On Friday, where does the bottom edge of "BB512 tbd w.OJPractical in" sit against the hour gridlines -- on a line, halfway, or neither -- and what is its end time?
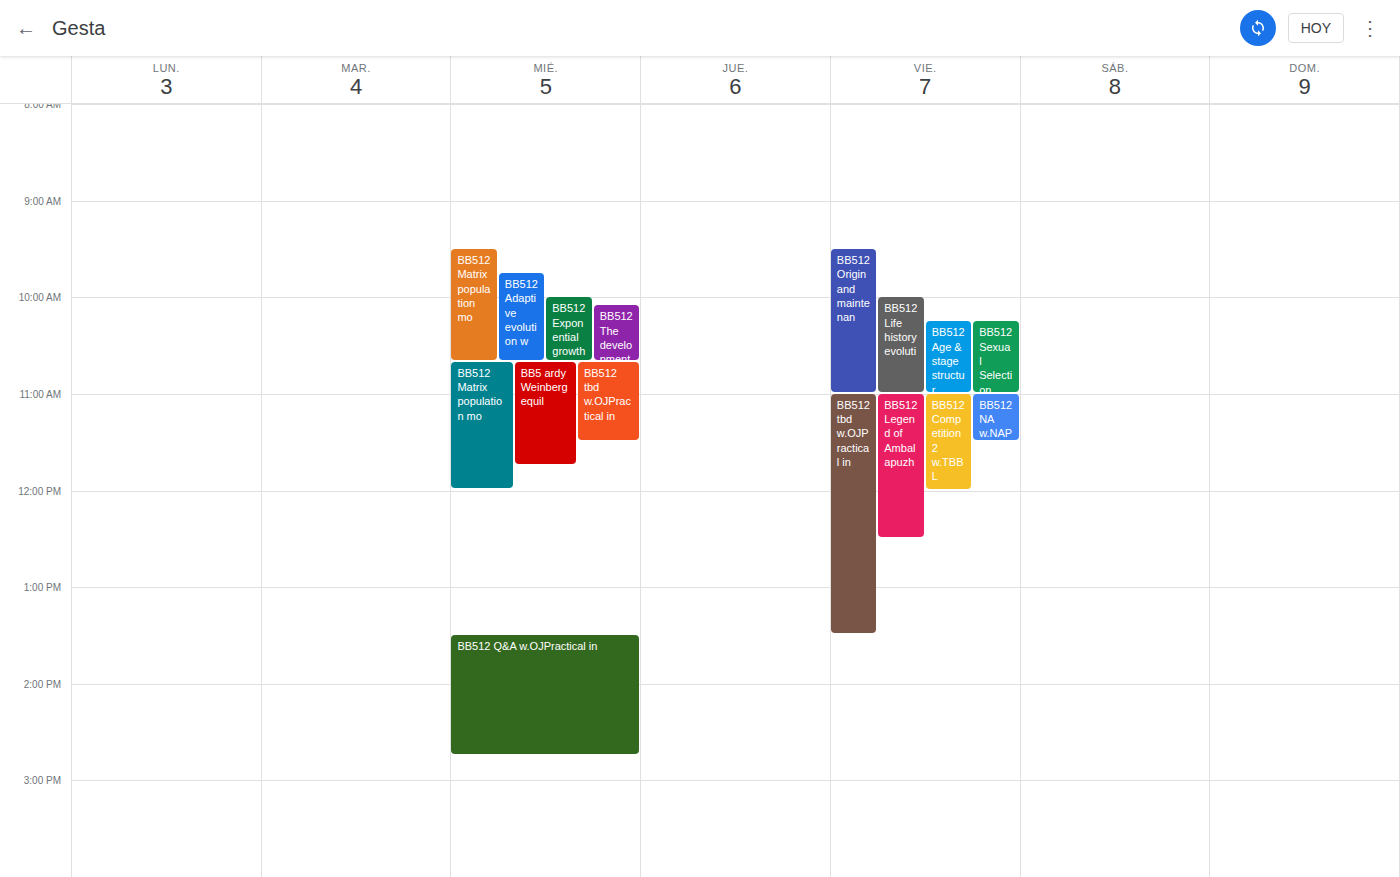
1:30 PM -- halfway between the 1 PM and 2 PM lines.